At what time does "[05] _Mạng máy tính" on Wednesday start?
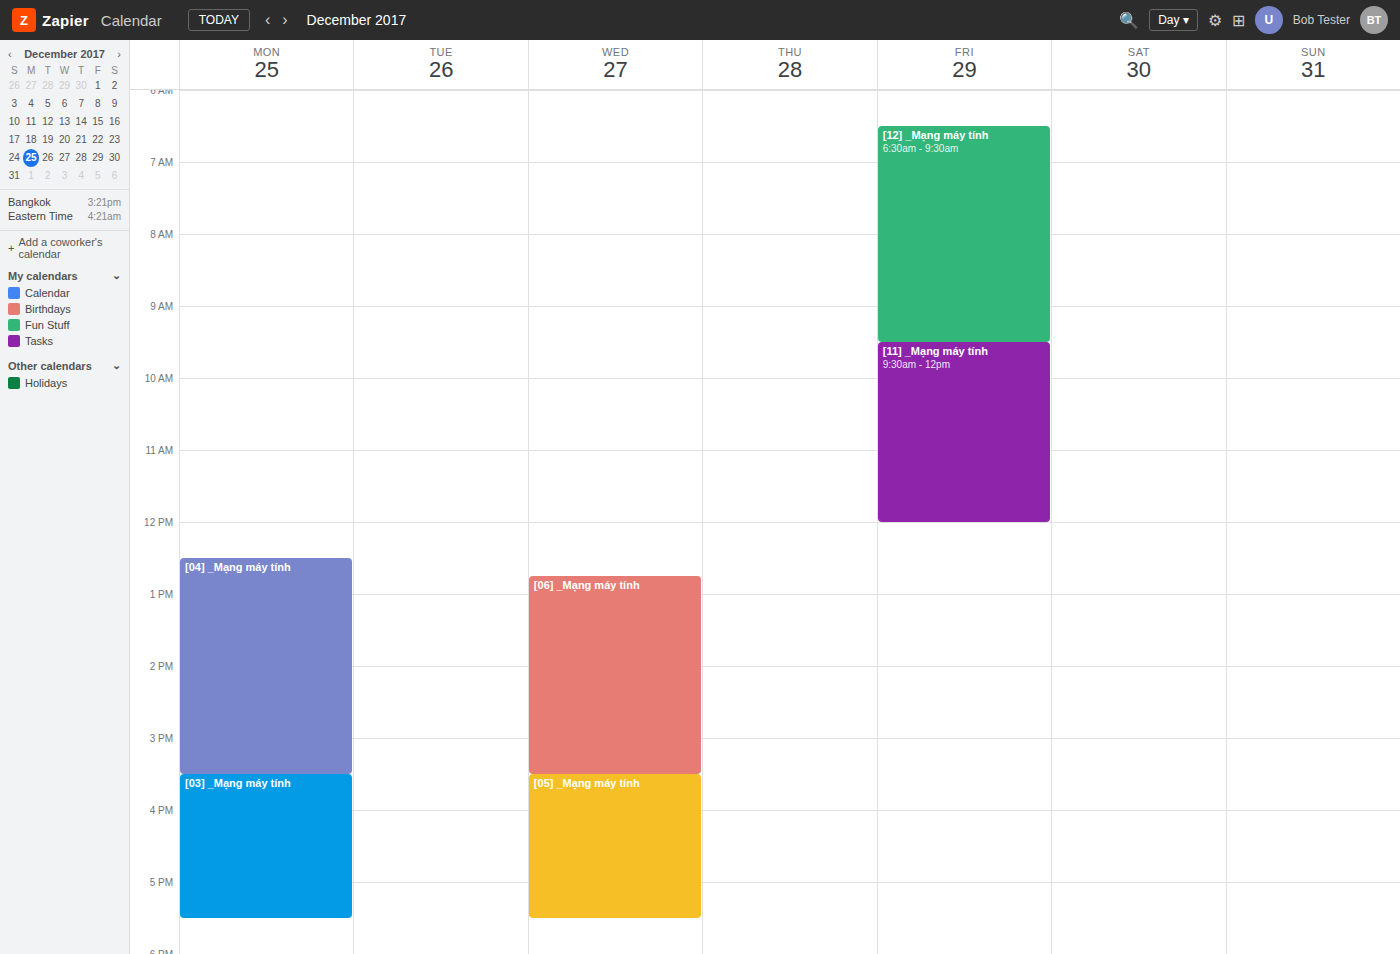
3:30 PM